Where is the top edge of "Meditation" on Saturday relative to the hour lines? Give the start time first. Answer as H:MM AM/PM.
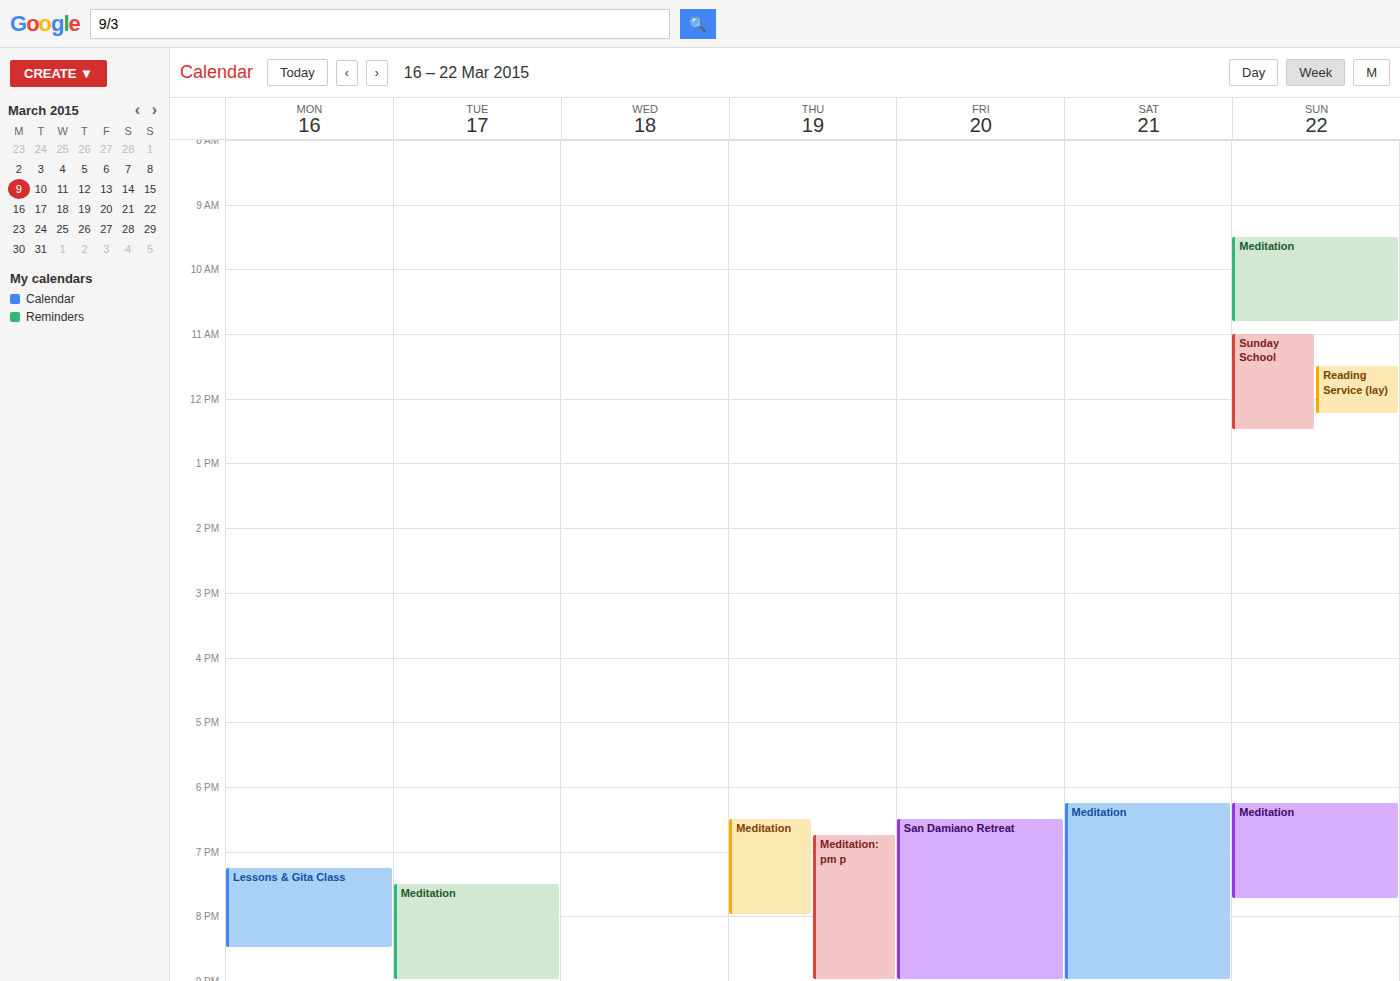
6:15 PM -- neither: a quarter of the way from the 6 PM line to the 7 PM line.